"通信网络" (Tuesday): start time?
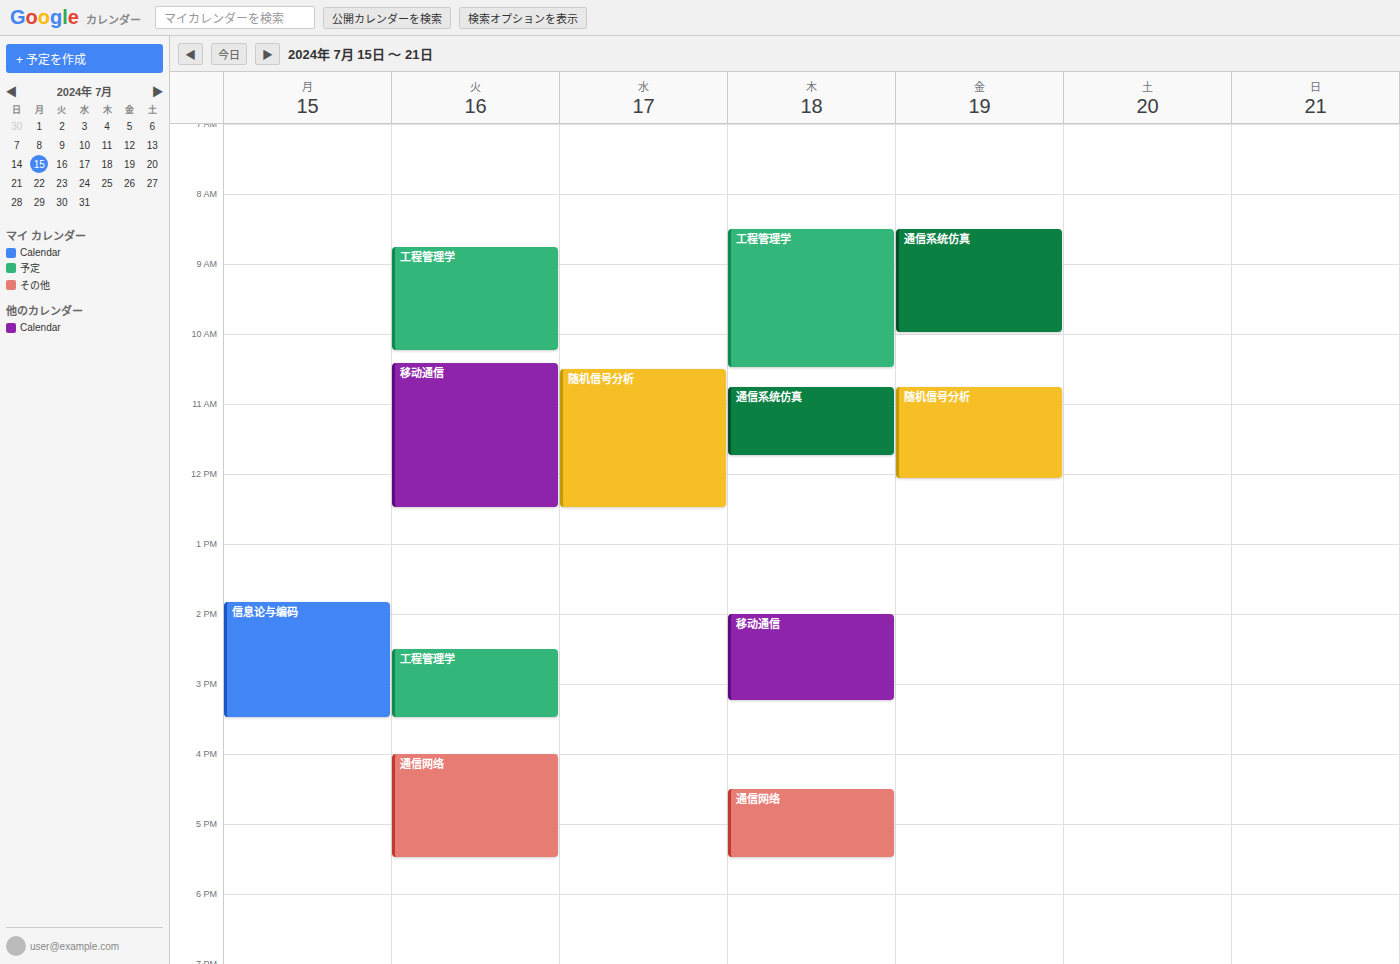
4:00 PM